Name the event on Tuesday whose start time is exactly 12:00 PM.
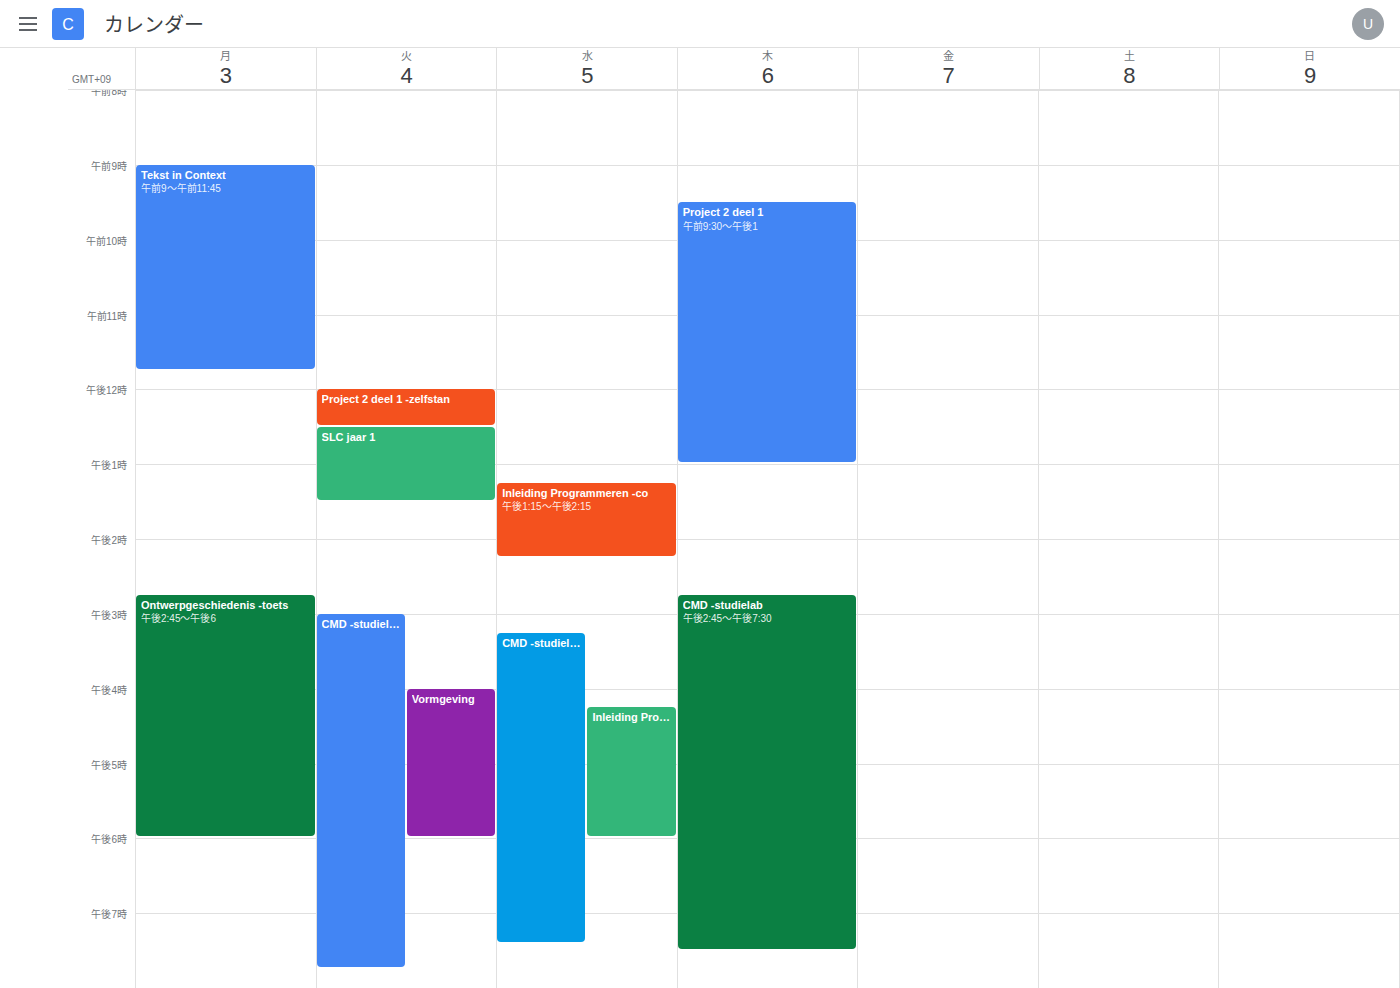
"Project 2 deel 1 -zelfstan"